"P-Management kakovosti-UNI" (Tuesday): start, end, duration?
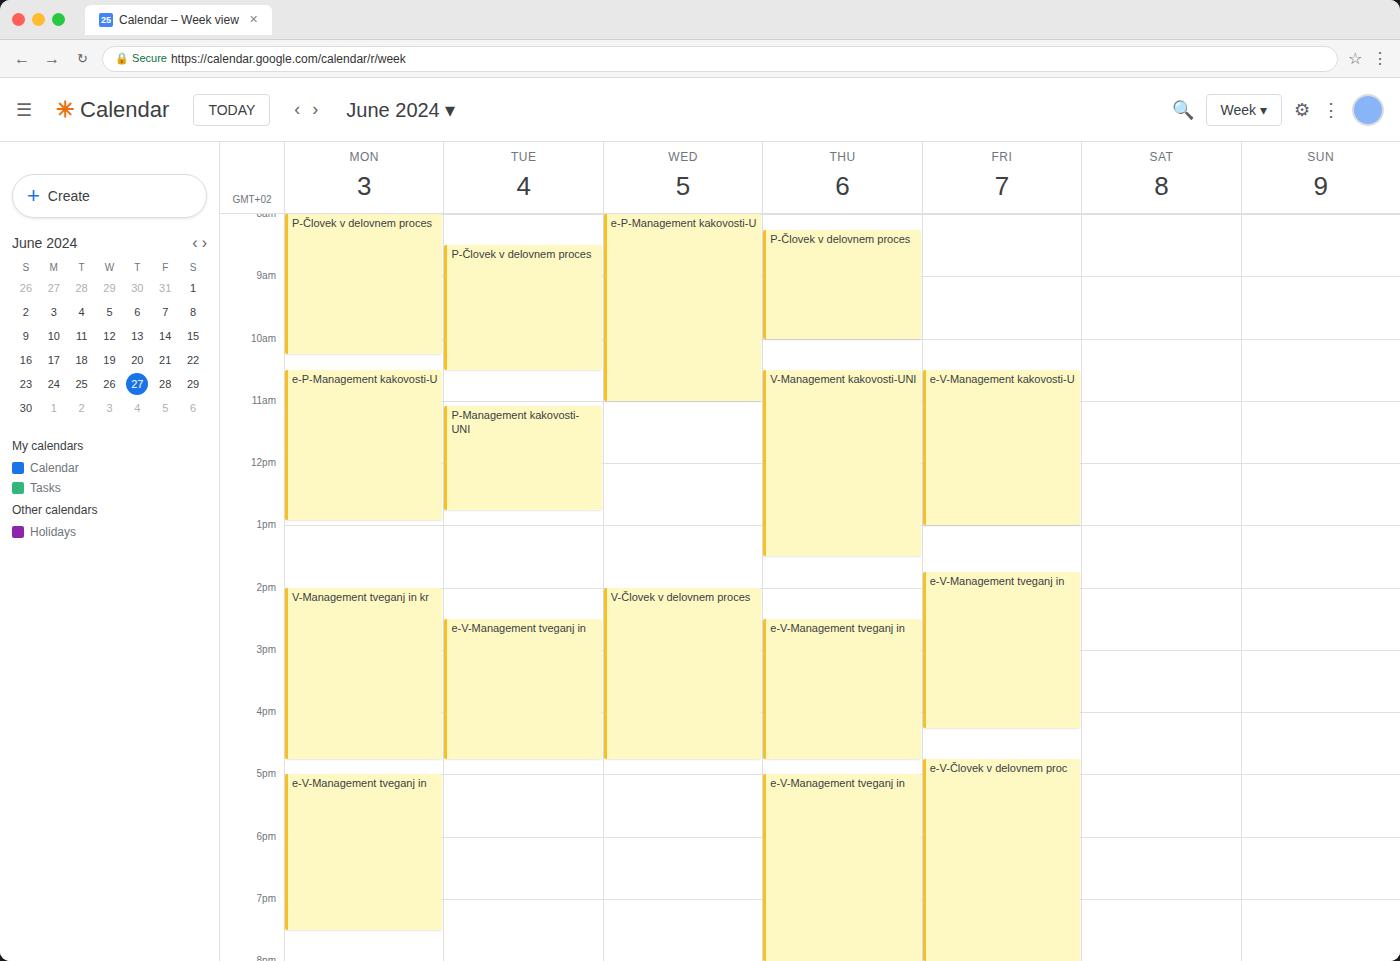
11:05 AM to 12:45 PM, 1 hour 40 minutes